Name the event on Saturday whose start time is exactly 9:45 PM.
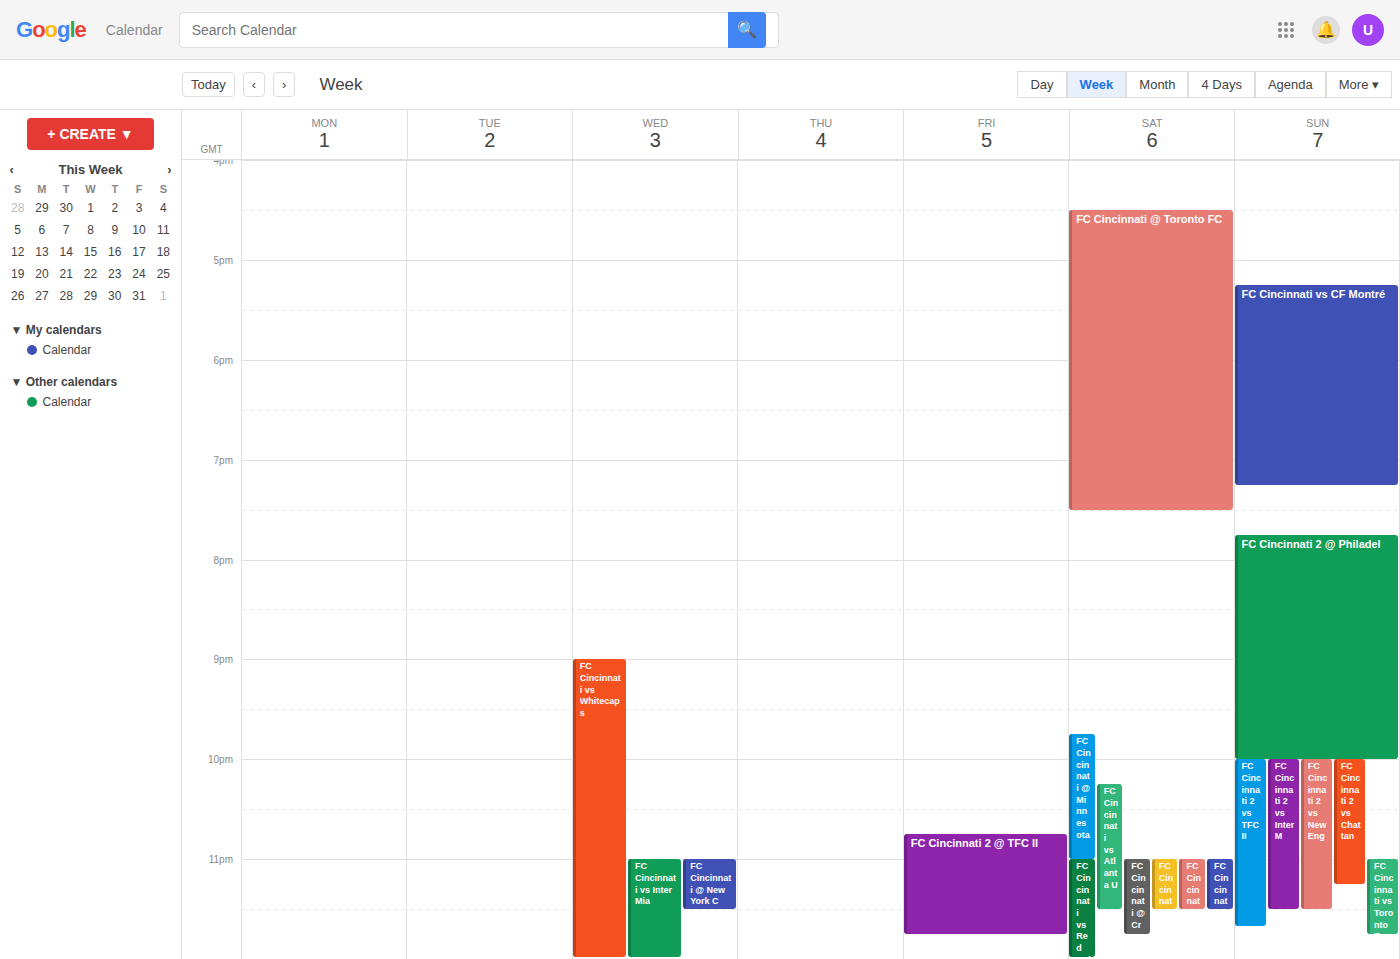
"FC Cincinnati @ Minnesota"